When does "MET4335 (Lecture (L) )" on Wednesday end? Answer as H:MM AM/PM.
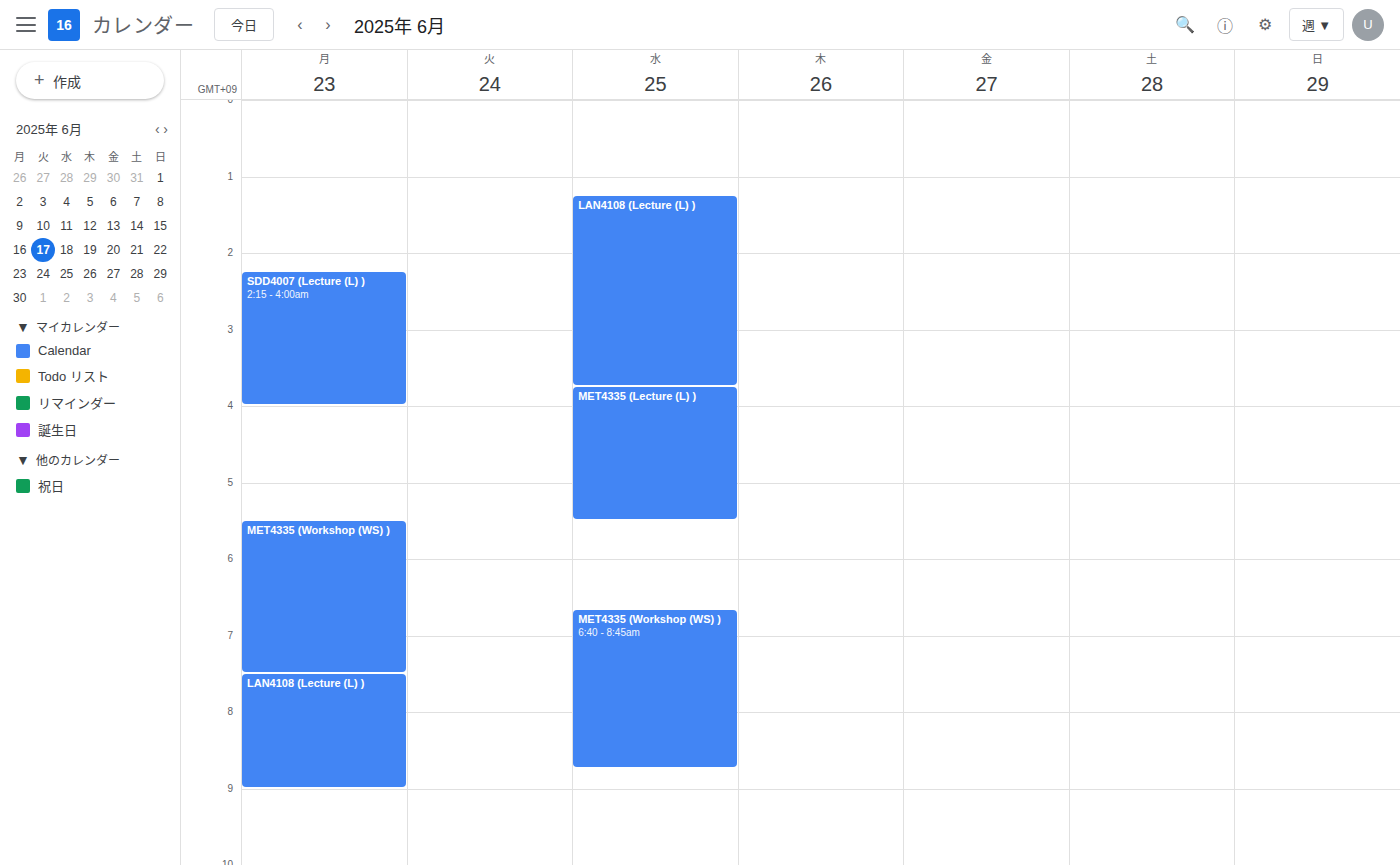
5:30 AM